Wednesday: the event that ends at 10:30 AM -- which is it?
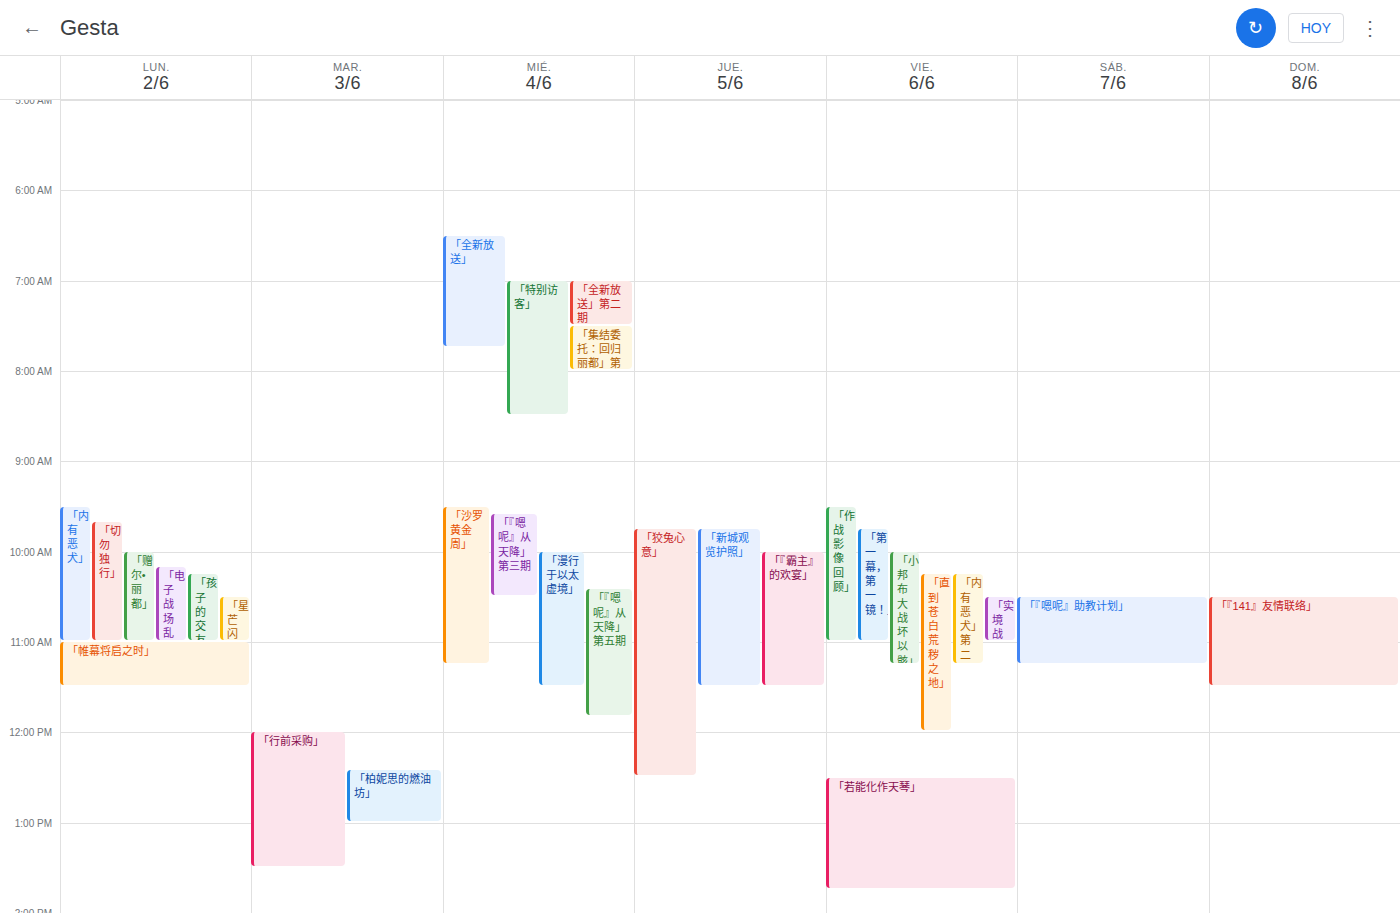
"「『嗯呢』从天降」第三期"